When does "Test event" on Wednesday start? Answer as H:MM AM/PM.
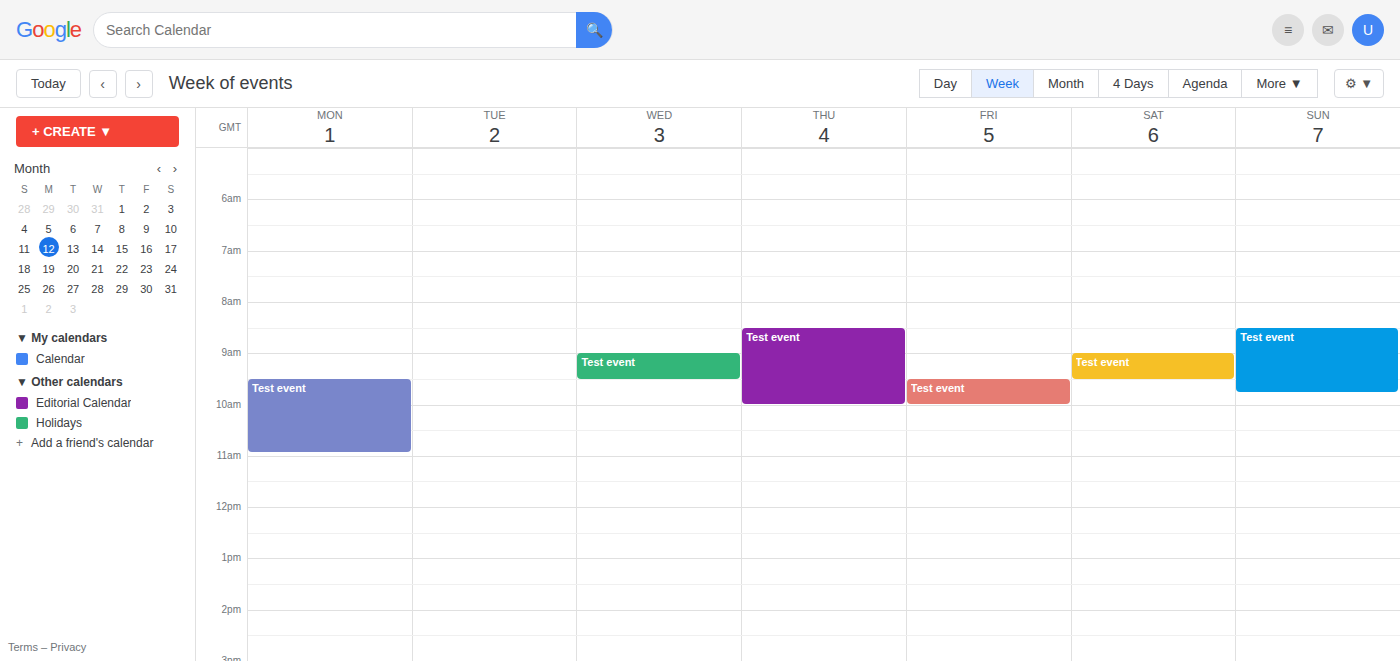
9:00 AM